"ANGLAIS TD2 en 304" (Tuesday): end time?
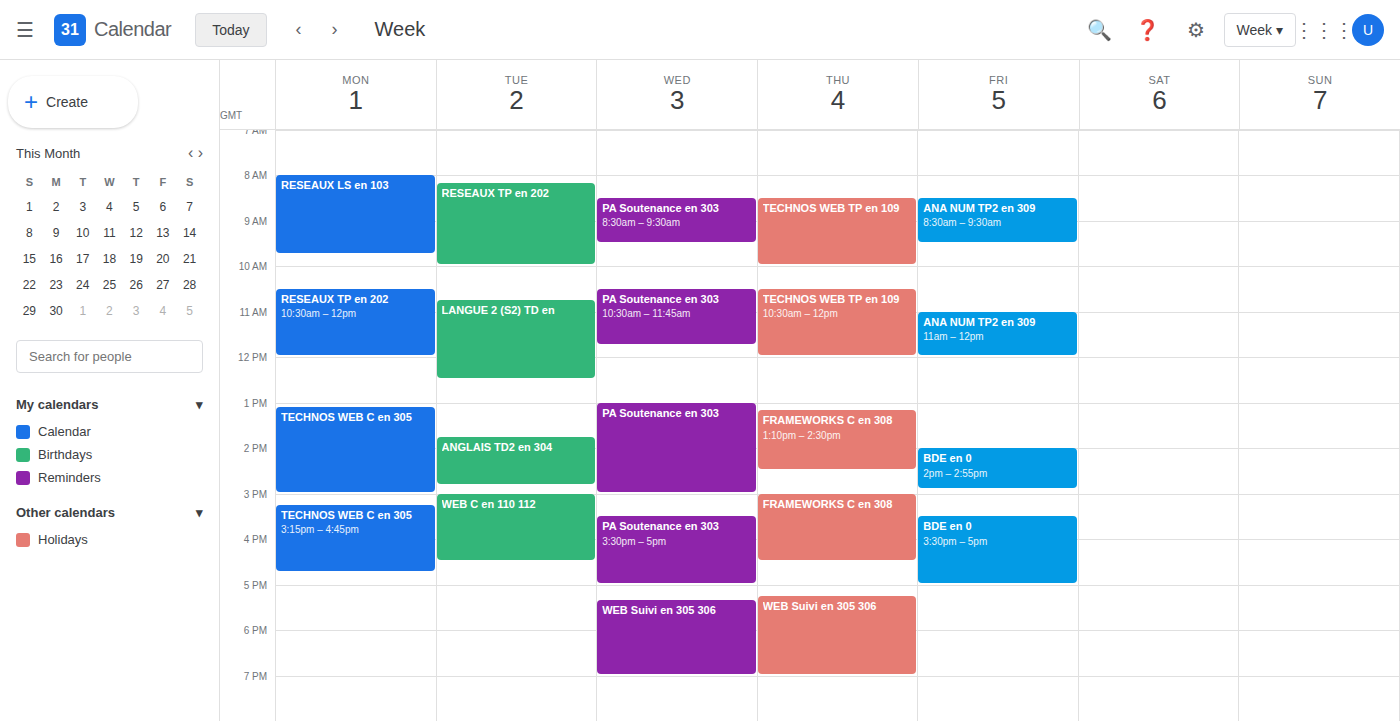
2:50 PM